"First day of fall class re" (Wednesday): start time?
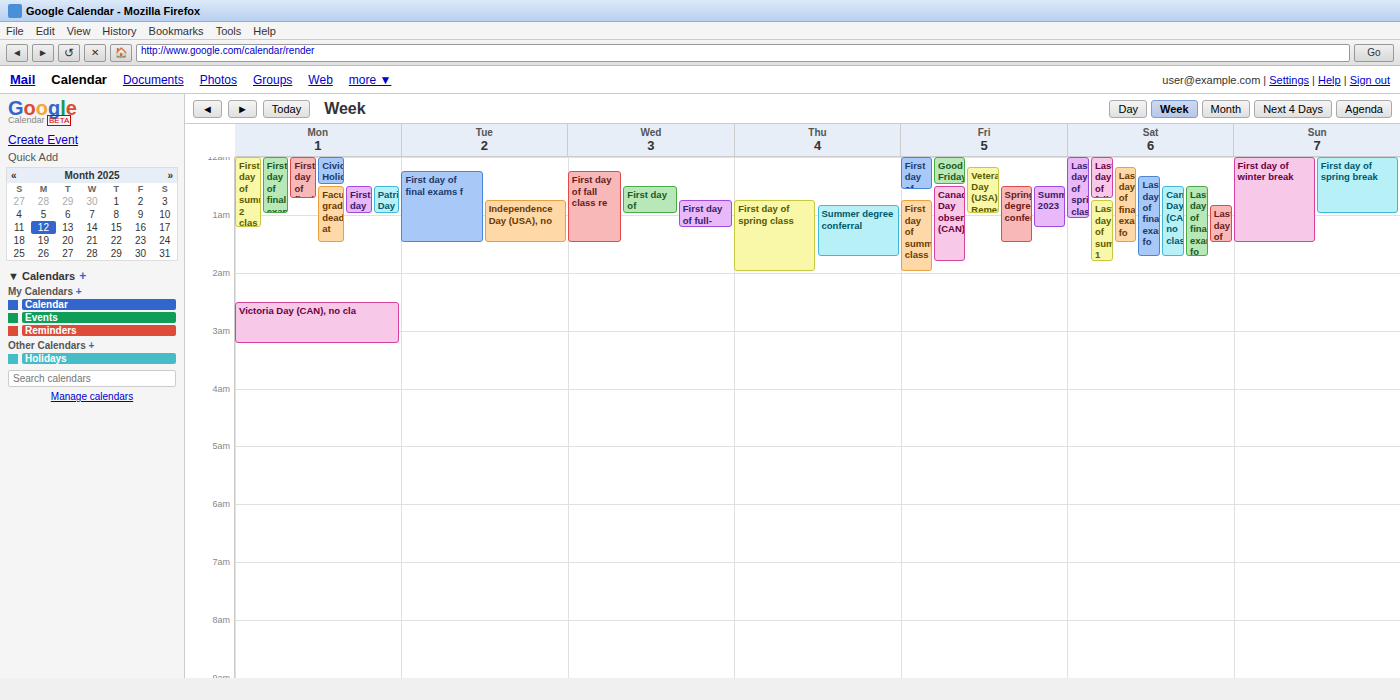
12:15 AM